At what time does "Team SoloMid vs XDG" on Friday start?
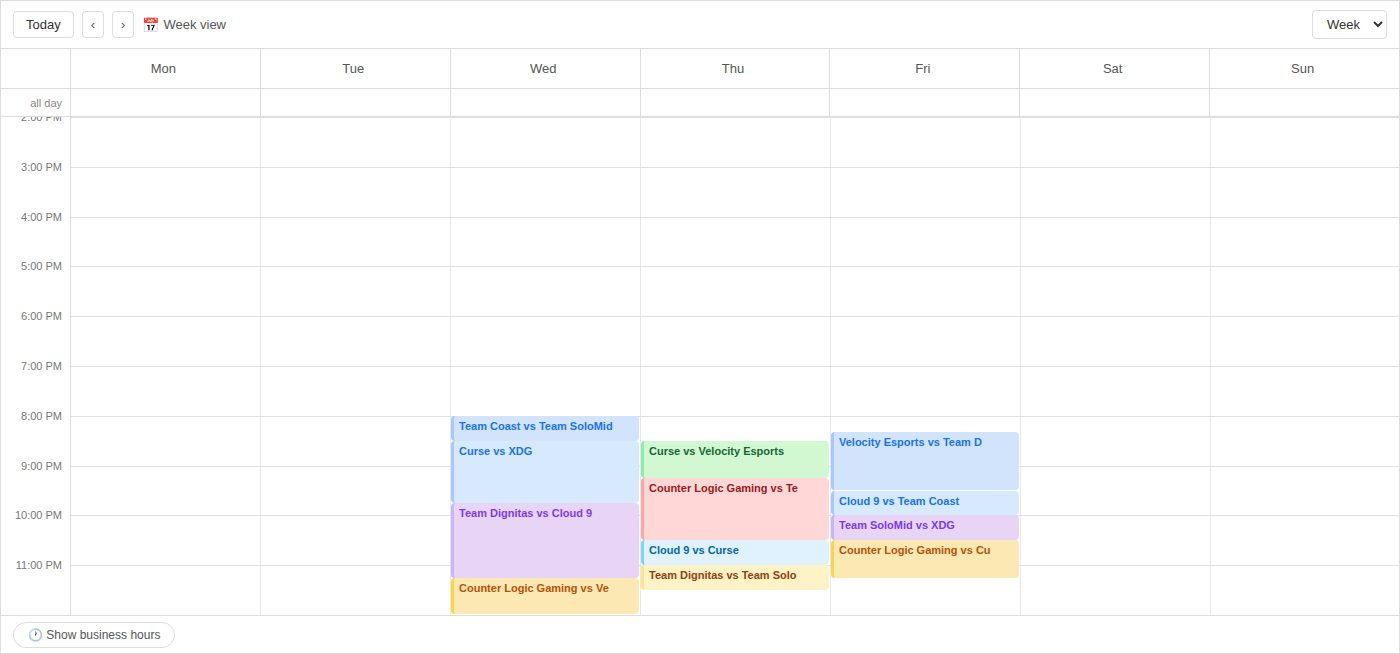
10:00 PM